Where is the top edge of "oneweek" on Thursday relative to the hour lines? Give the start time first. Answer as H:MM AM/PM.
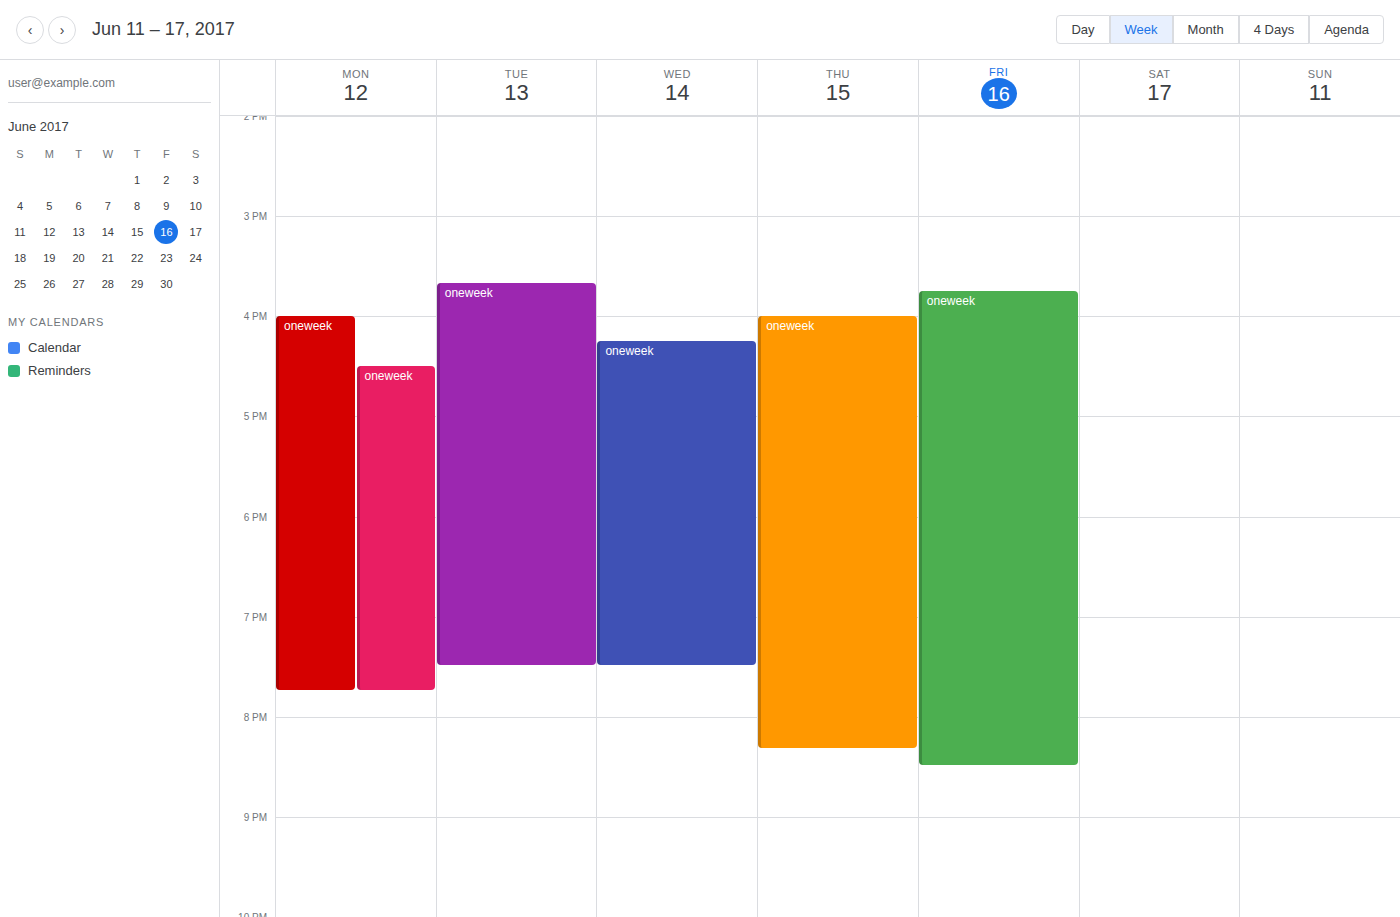
4:00 PM -- exactly on the 4 PM line.